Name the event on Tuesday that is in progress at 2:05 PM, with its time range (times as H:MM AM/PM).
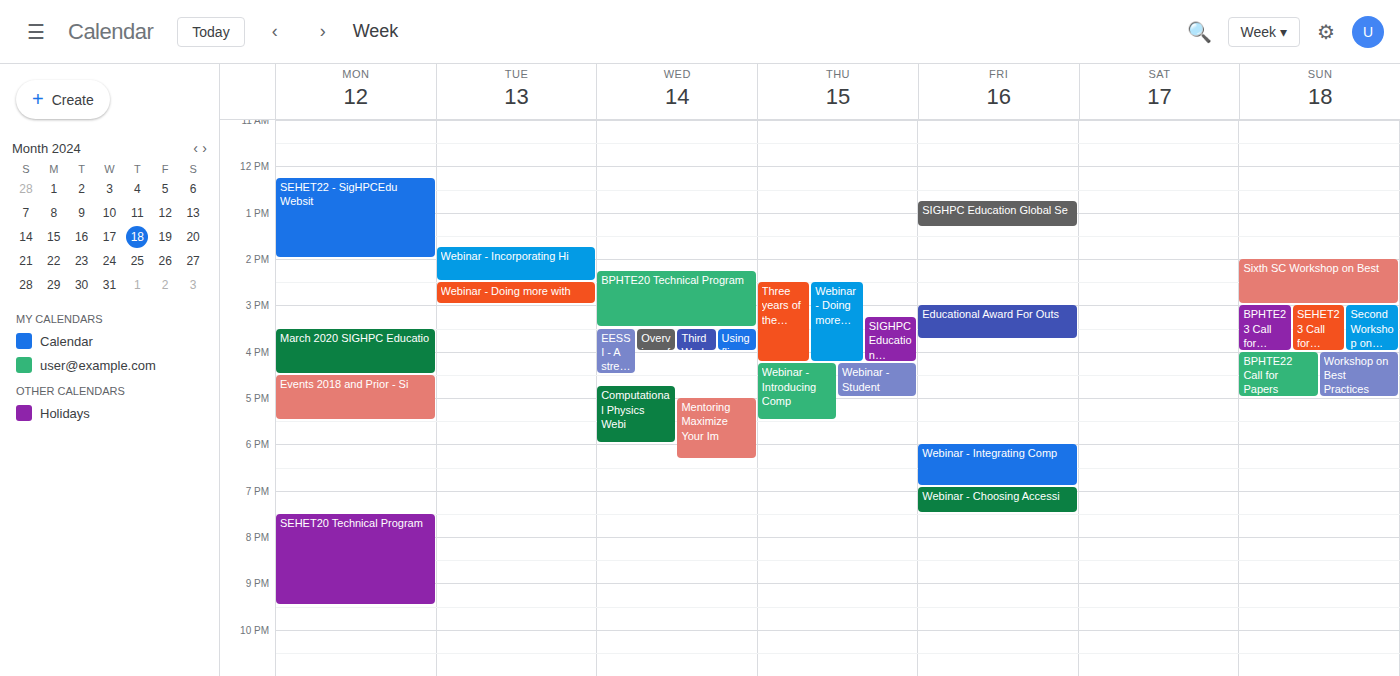
"Webinar - Incorporating Hi", 1:45 PM to 2:30 PM